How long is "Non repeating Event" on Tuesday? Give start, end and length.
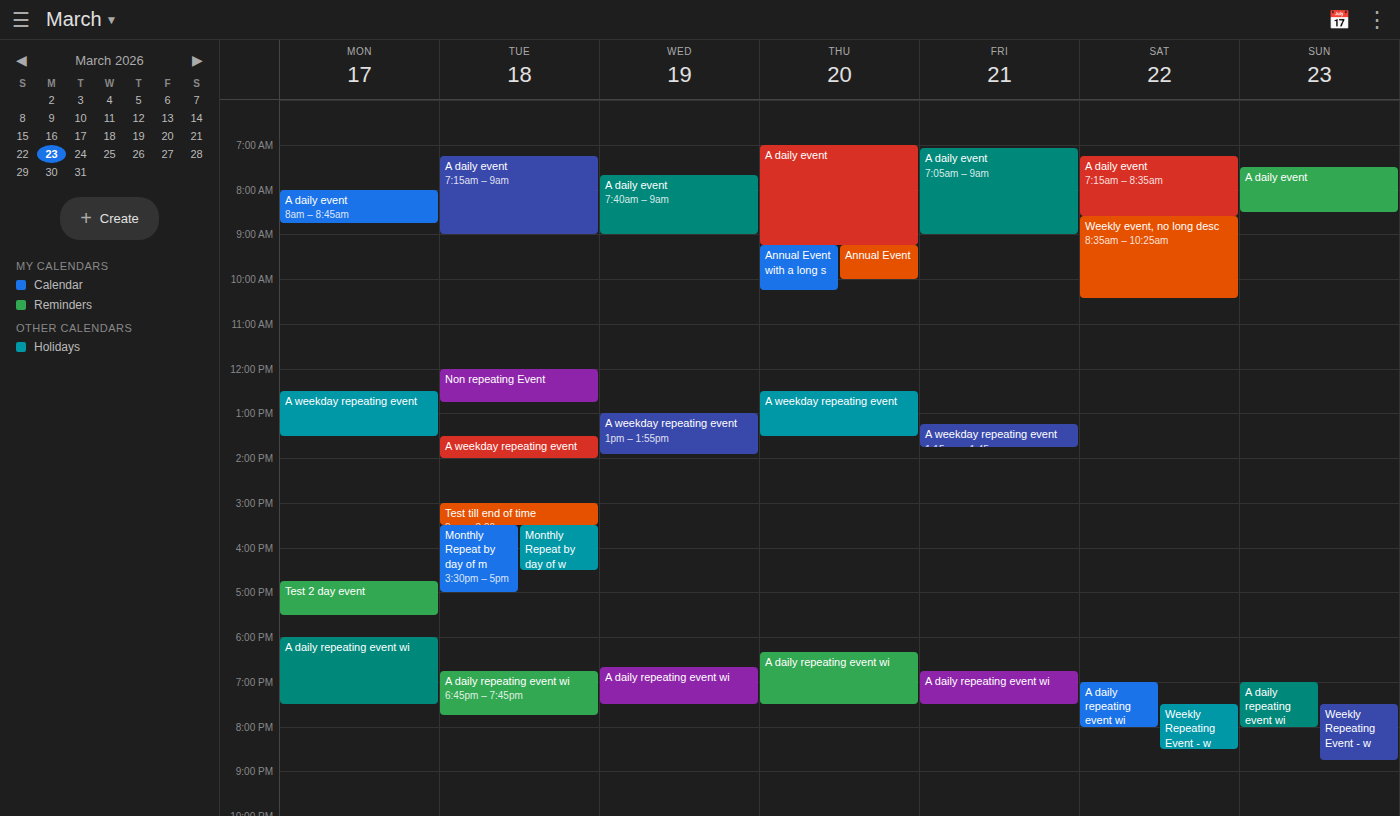
12:00 to 12:45, 45 minutes